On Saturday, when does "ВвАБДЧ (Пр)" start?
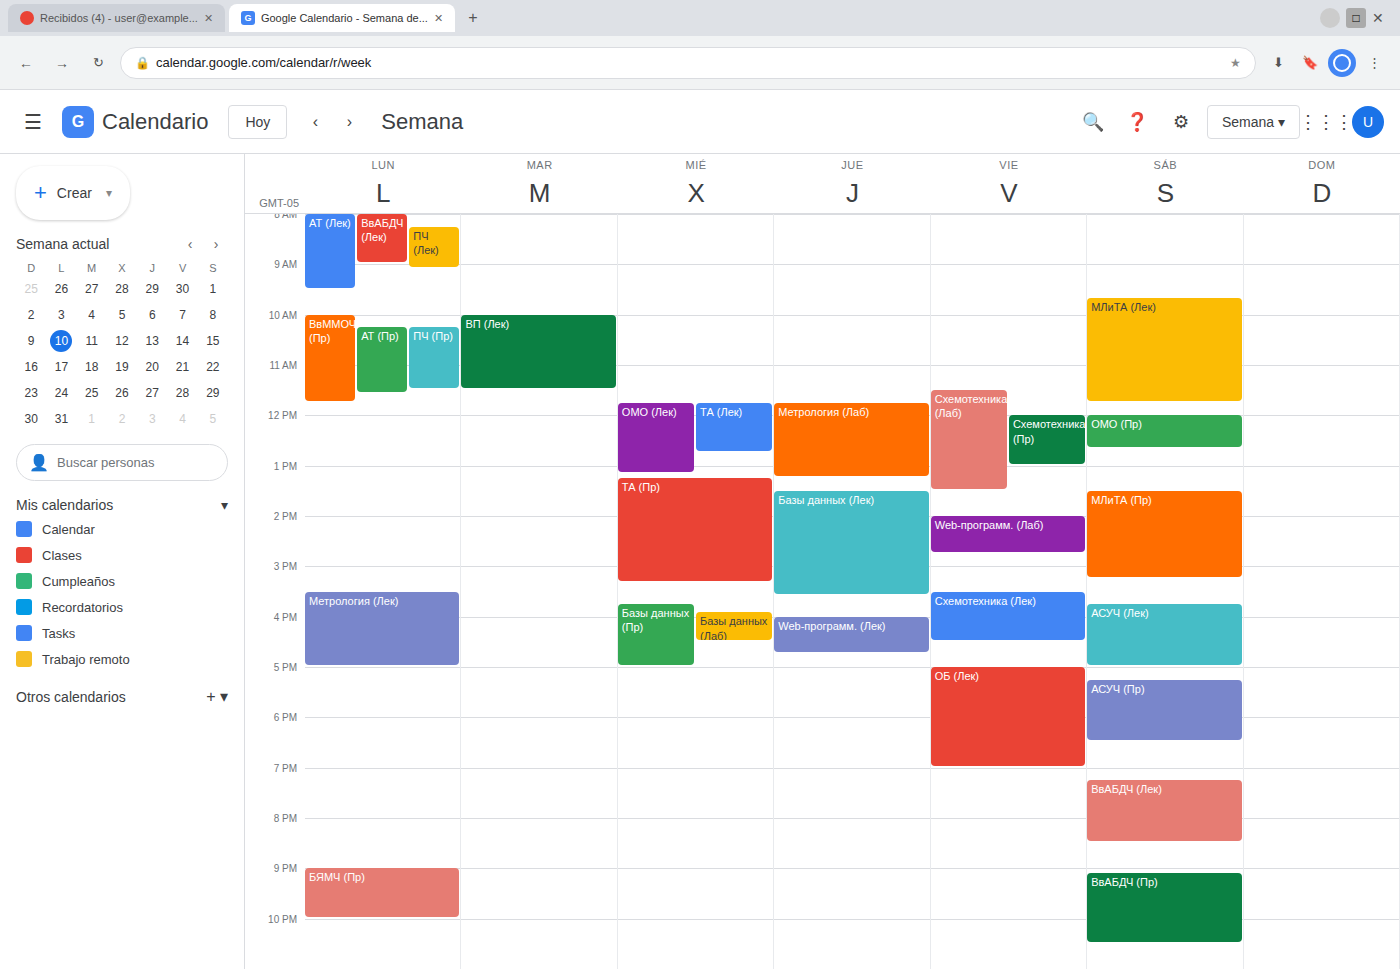
9:05 PM